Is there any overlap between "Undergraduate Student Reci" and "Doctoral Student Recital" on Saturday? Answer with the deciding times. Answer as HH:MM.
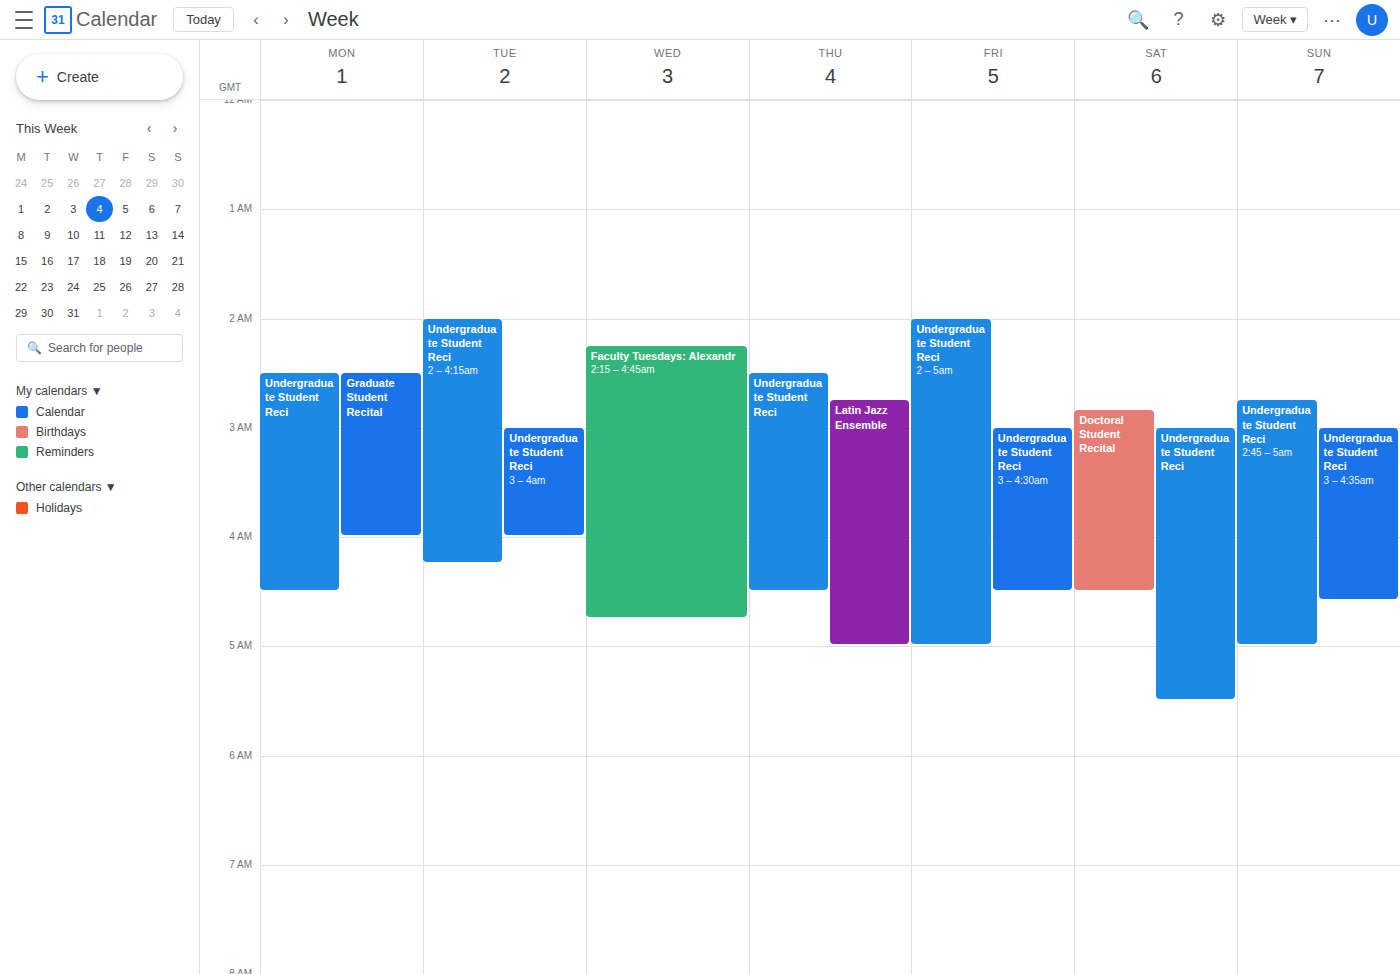
"Undergraduate Student Reci" starts at 03:00, before "Doctoral Student Recital" ends at 04:30 -- they overlap.